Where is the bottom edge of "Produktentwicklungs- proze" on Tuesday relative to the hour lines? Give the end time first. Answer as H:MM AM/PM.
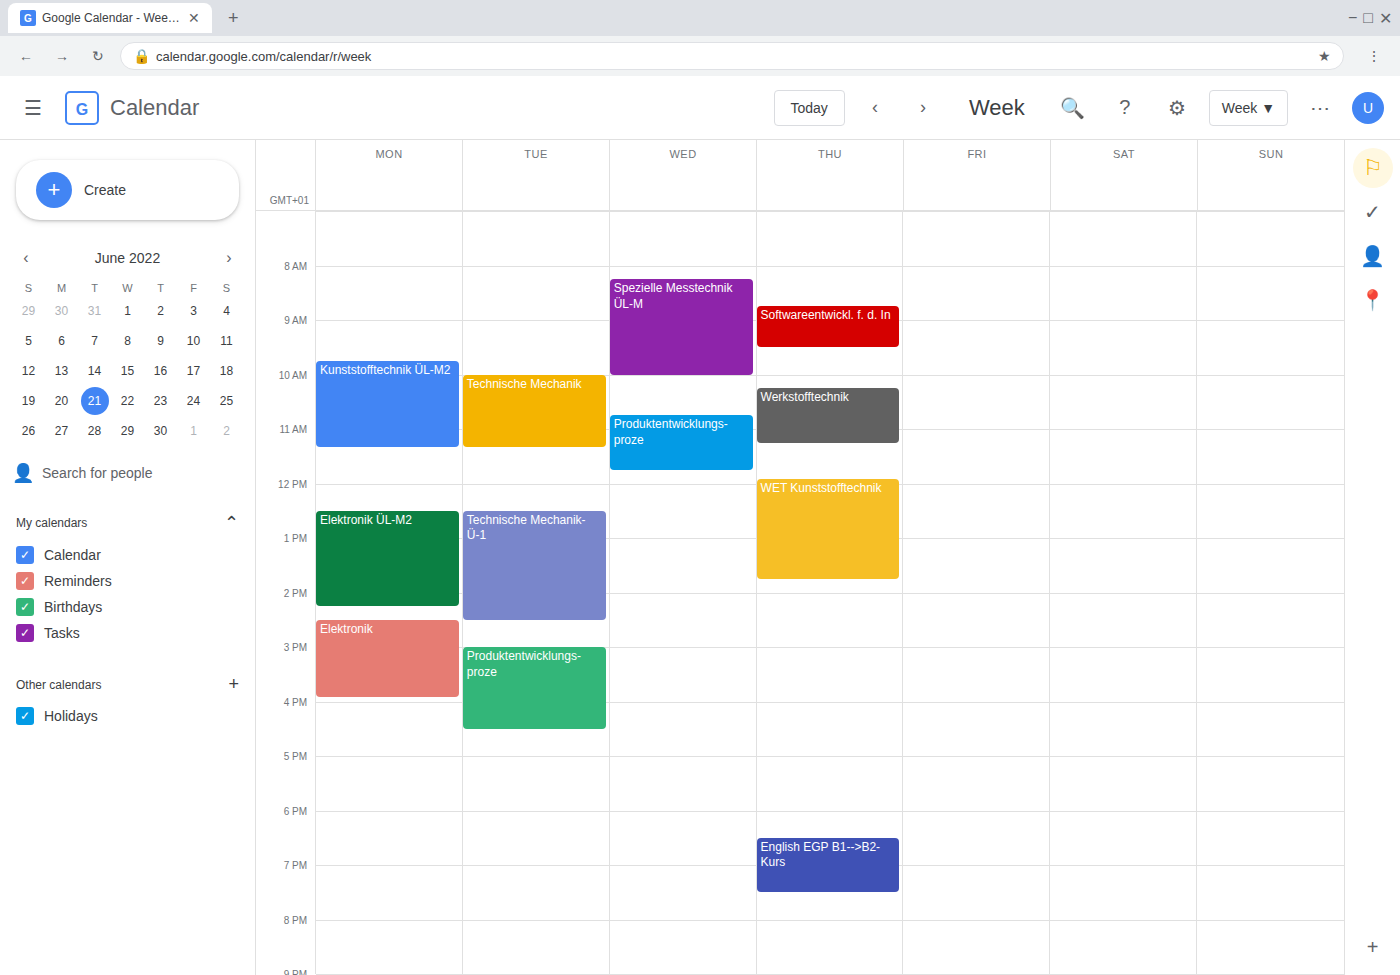
4:30 PM -- halfway between the 4 PM and 5 PM lines.